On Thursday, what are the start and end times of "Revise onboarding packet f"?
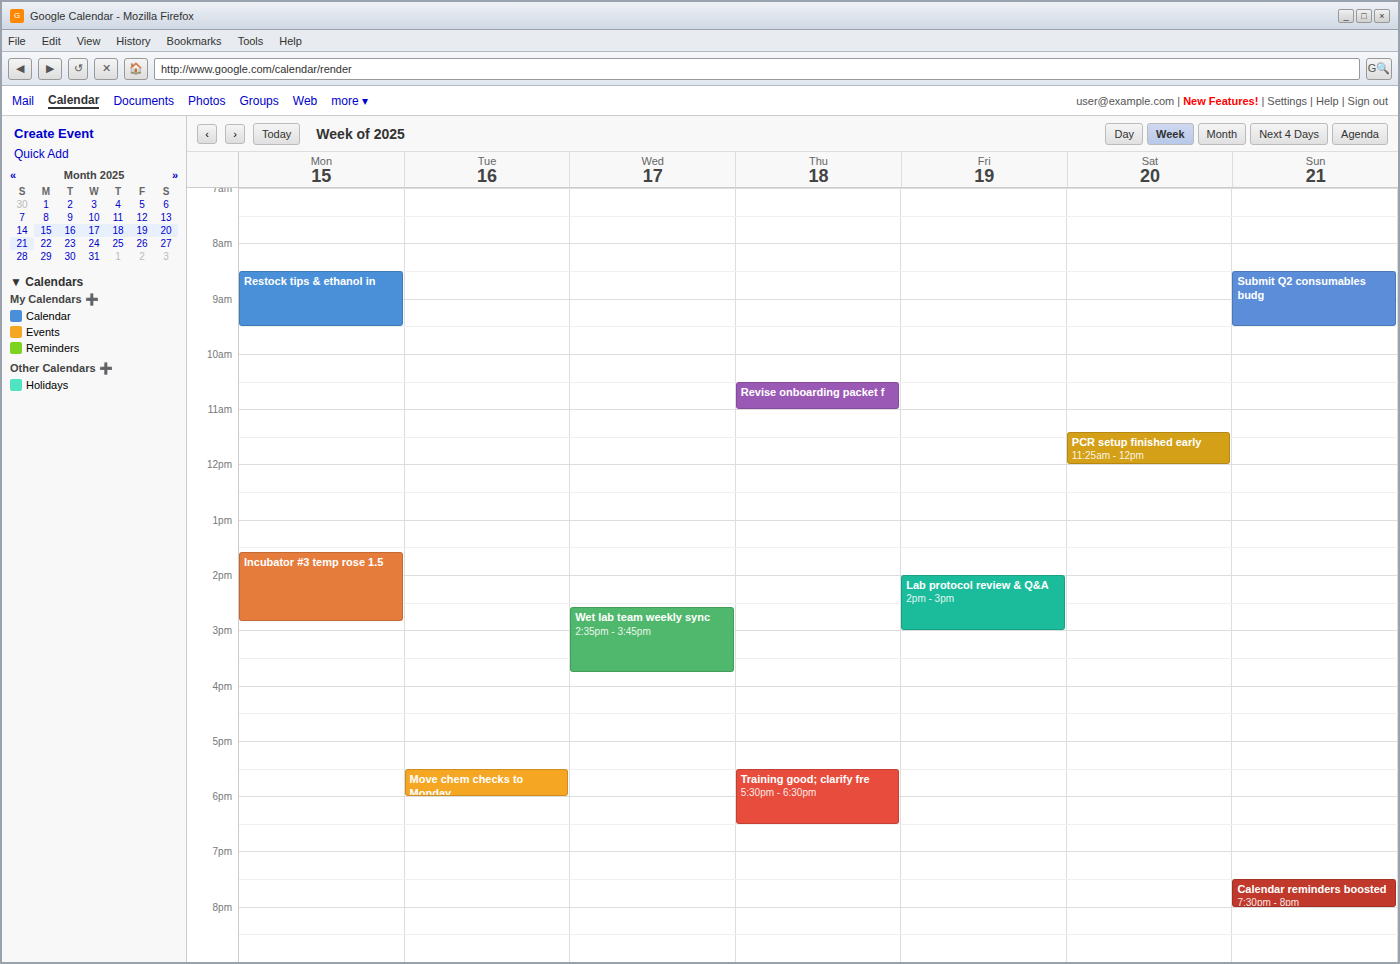
10:30 AM to 11:00 AM